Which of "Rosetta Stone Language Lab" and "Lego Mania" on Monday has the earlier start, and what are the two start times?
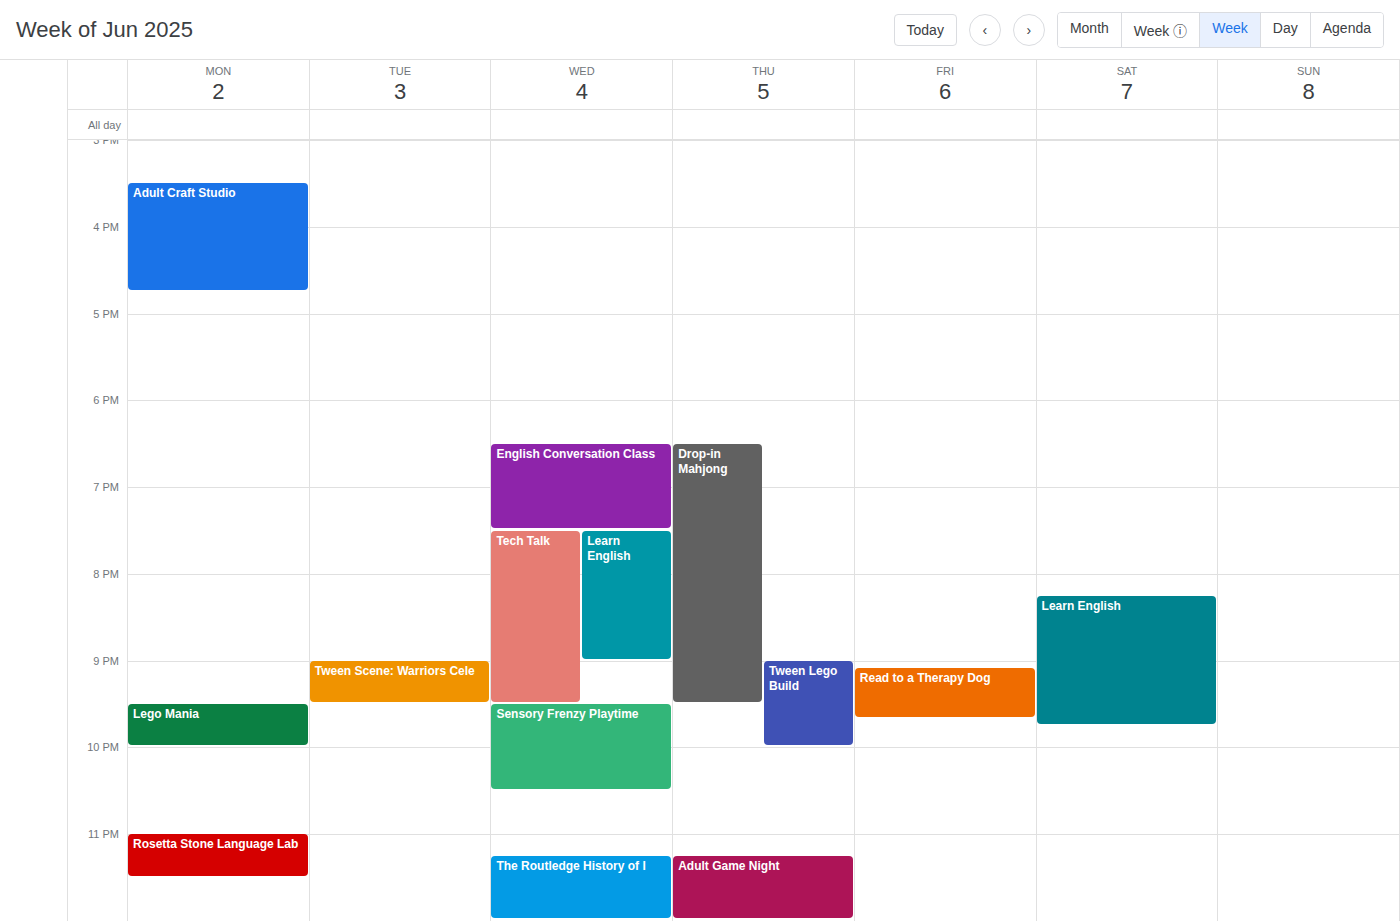
"Lego Mania" 9:30 PM; "Rosetta Stone Language Lab" 11:00 PM.